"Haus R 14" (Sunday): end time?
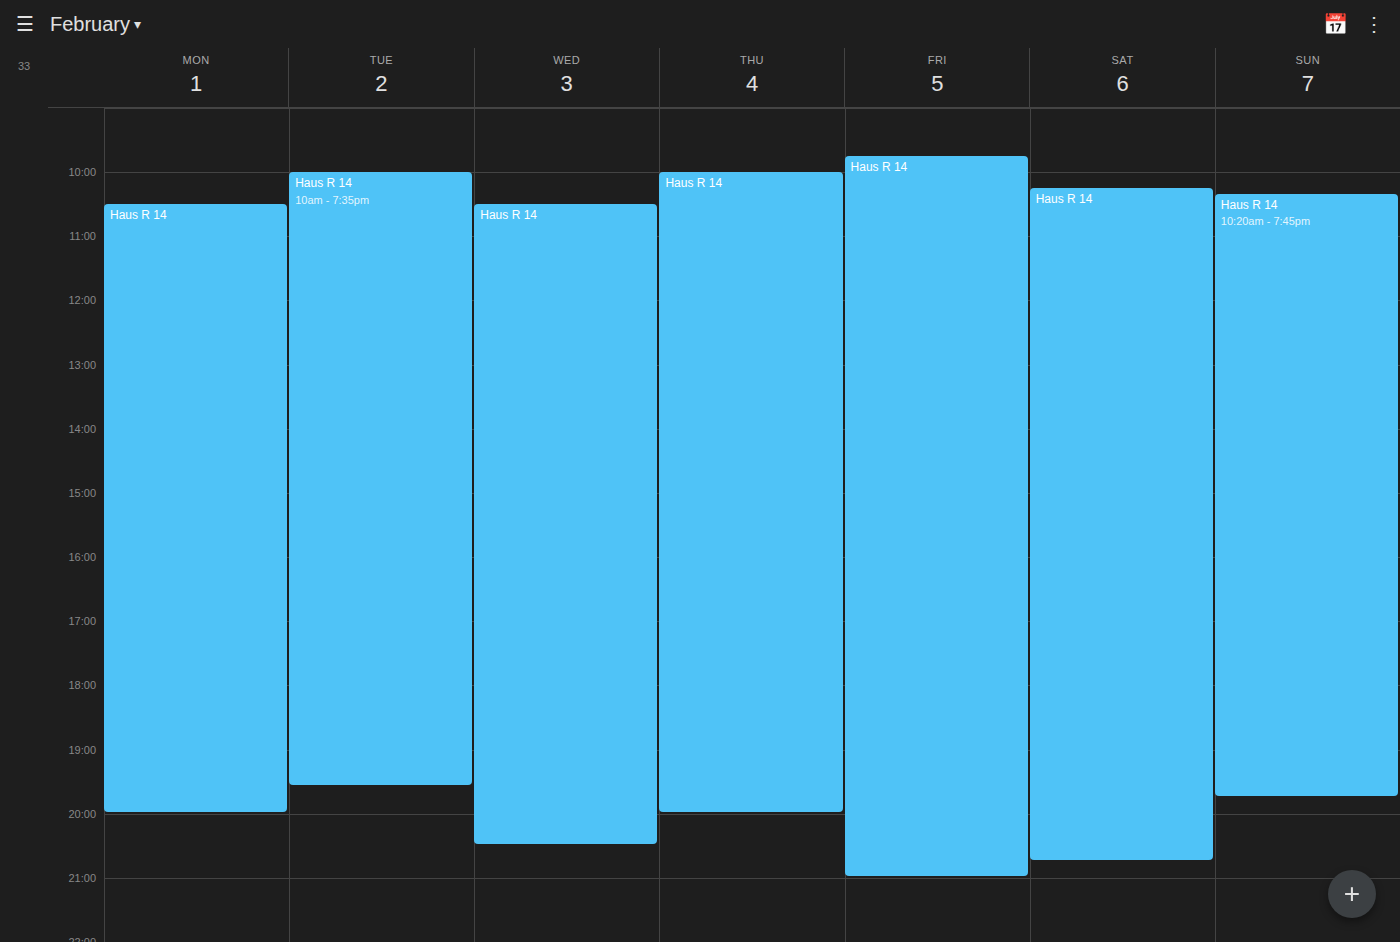
7:45 PM